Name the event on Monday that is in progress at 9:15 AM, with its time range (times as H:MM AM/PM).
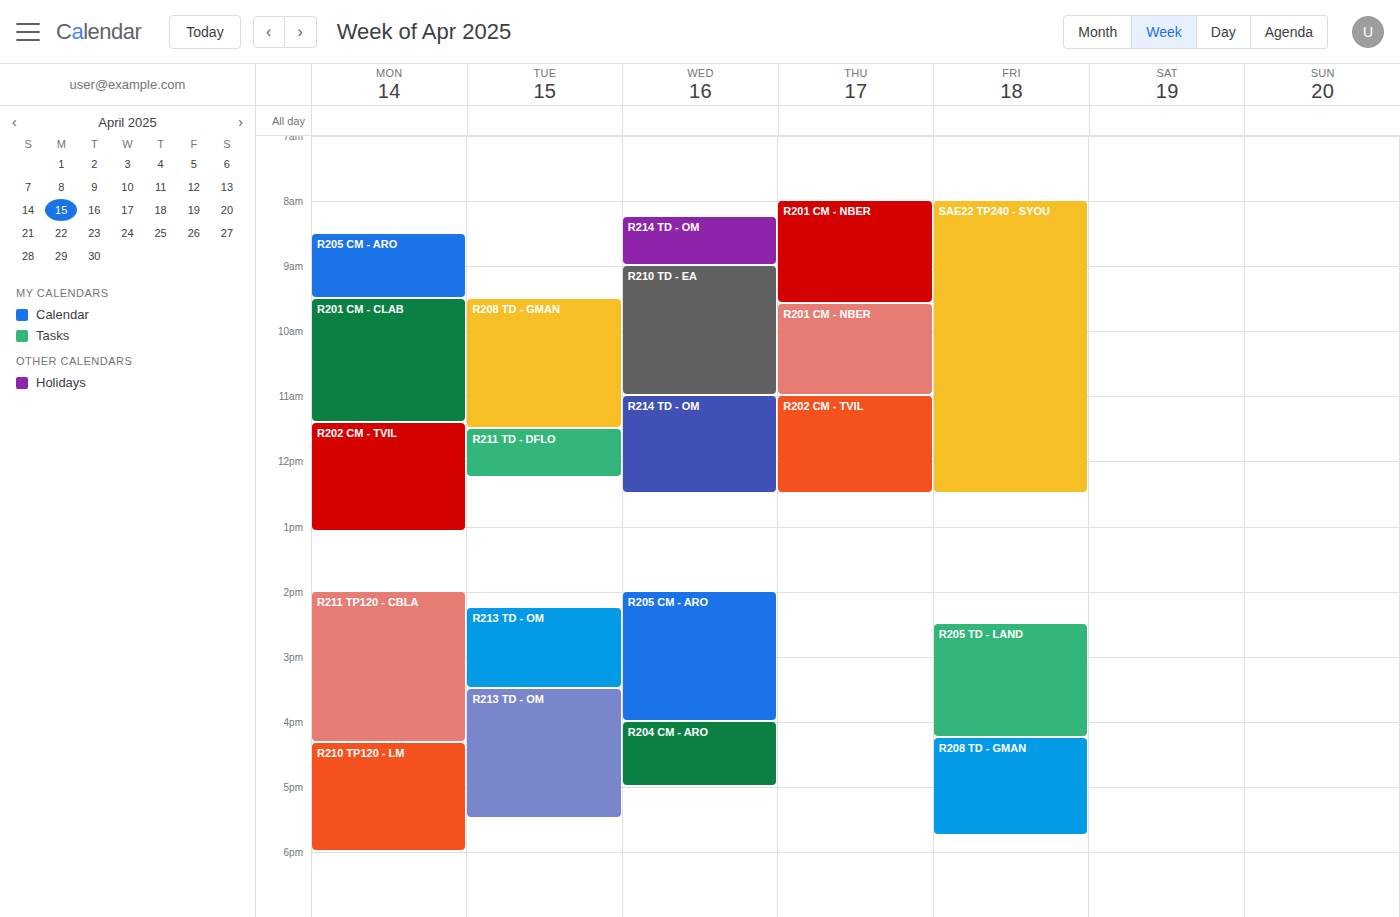
"R205 CM - ARO", 8:30 AM to 9:30 AM